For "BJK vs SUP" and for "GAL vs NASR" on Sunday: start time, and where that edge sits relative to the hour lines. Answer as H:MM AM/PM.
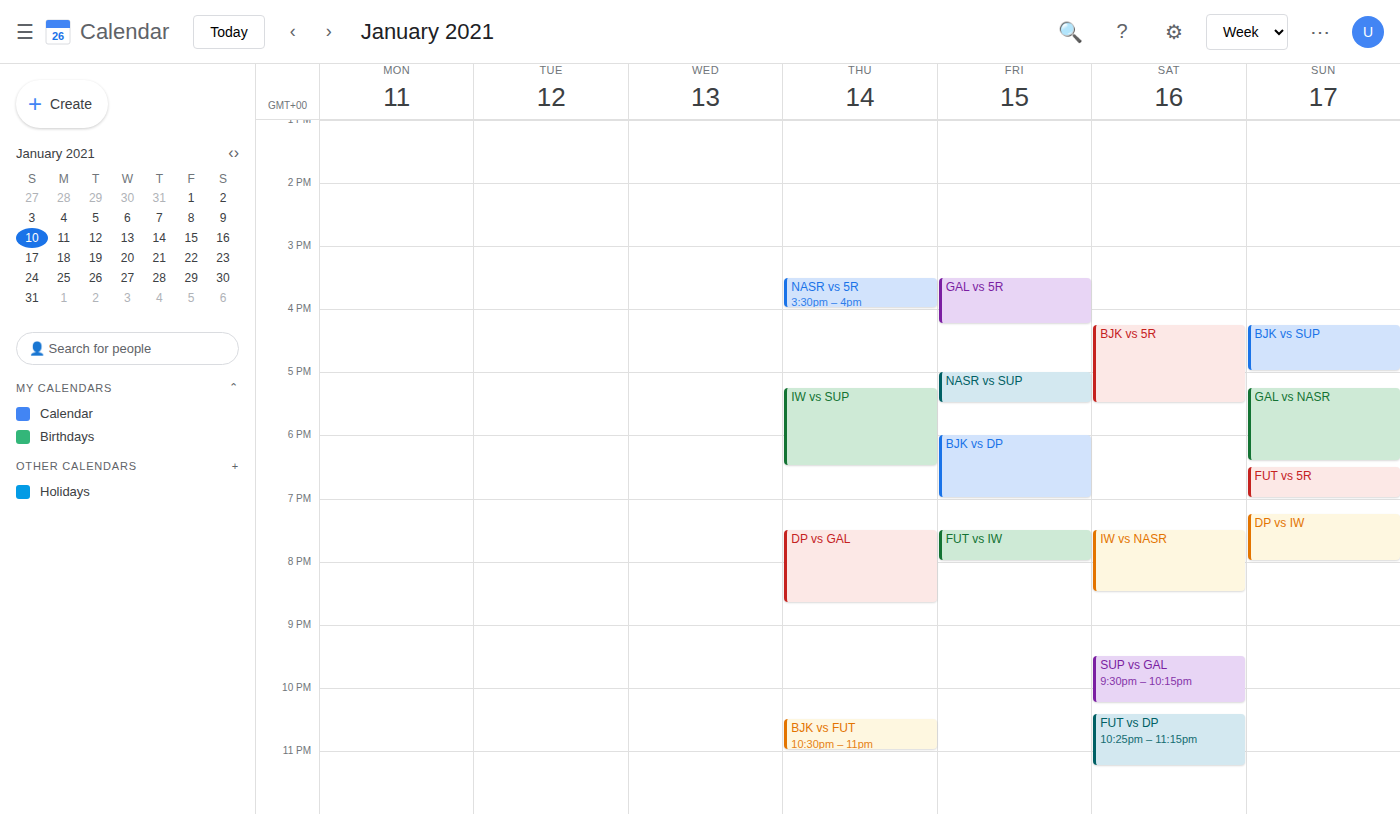
"BJK vs SUP": 4:15 PM, neither: a quarter of the way from the 4 PM line to the 5 PM line. "GAL vs NASR": 5:15 PM, neither: a quarter of the way from the 5 PM line to the 6 PM line.